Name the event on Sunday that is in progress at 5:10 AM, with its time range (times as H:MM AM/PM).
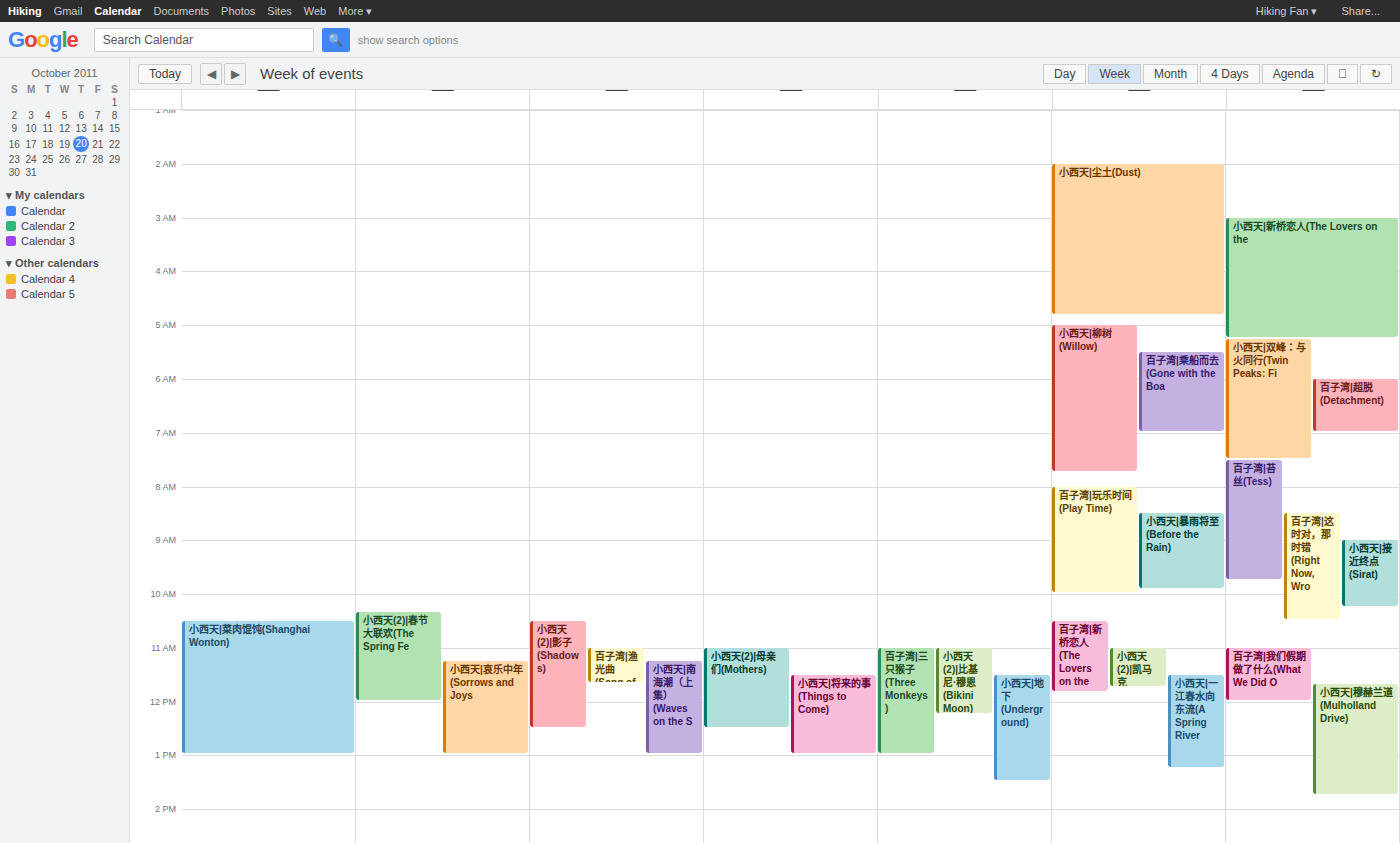
"小西天|新桥恋人(The Lovers on the", 3:00 AM to 5:15 AM